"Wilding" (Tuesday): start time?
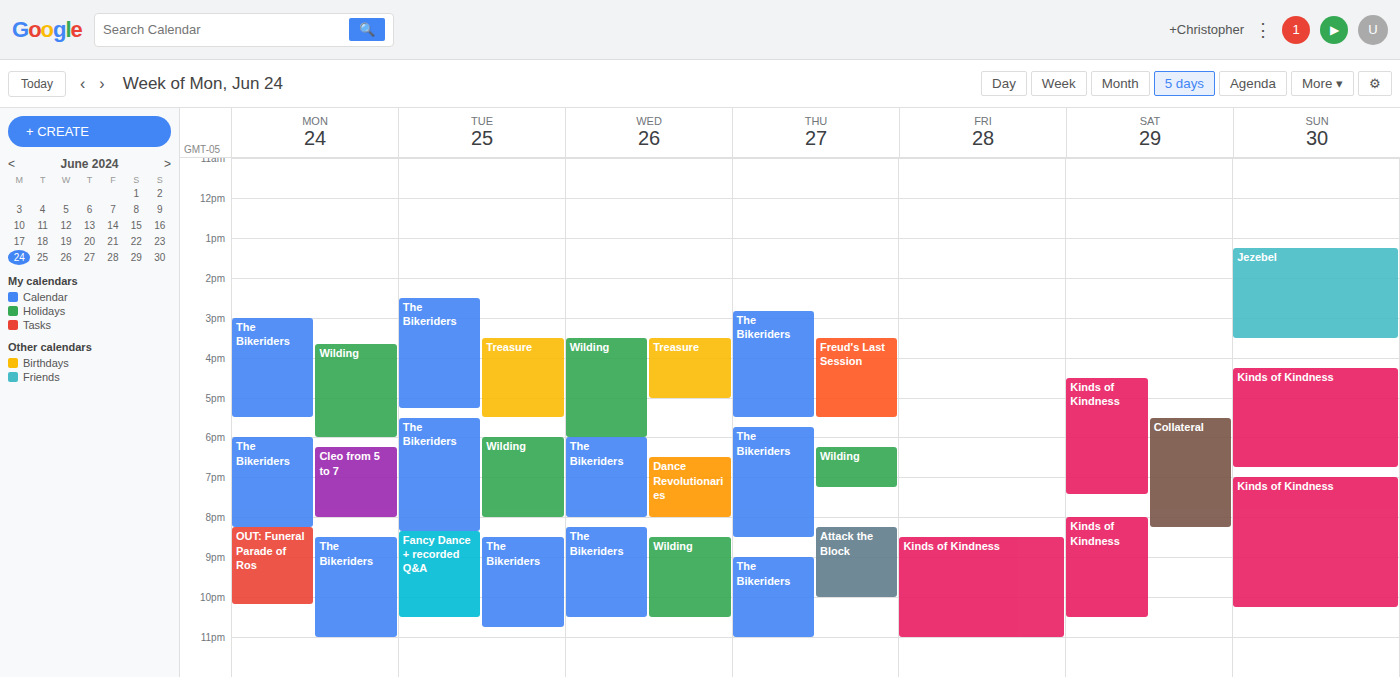
6:00 PM